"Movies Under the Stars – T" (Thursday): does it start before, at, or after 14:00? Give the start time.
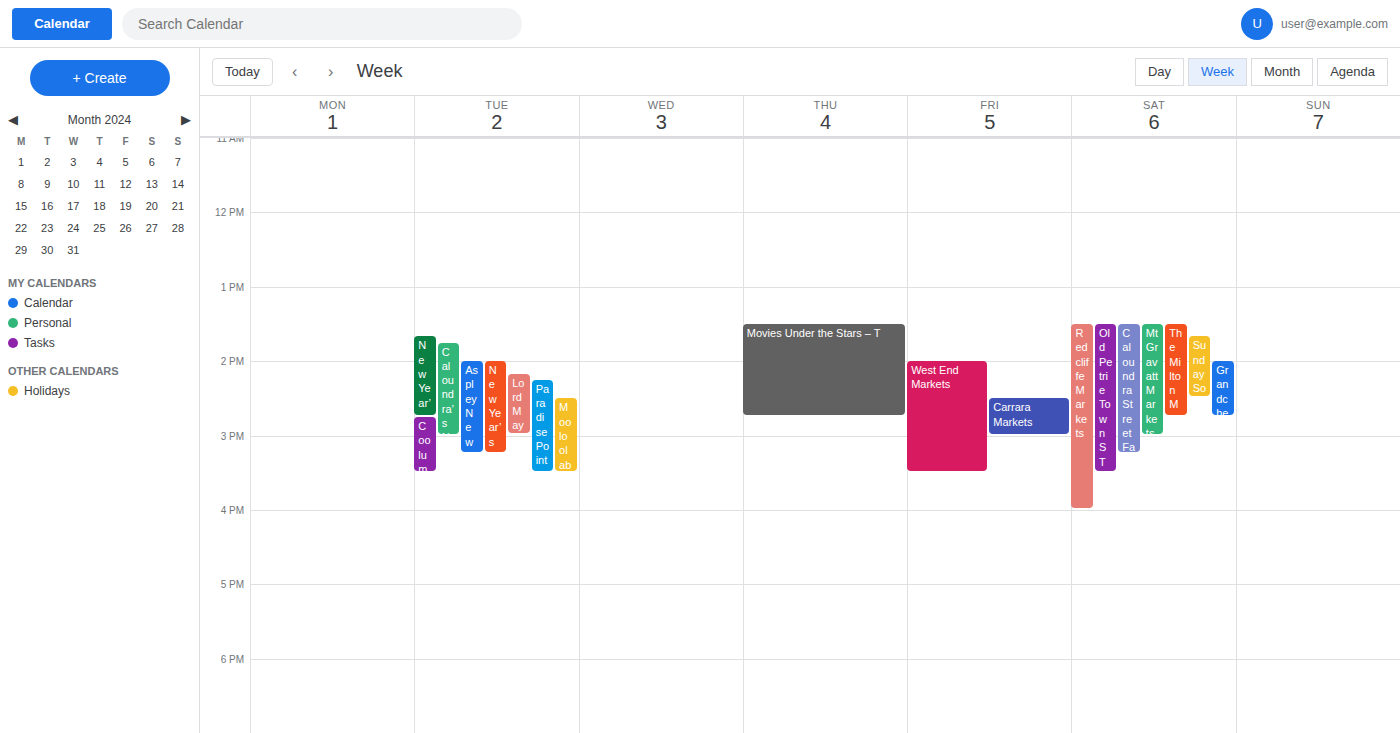
13:30 -- before 14:00, 30 minutes above the 14:00 line.